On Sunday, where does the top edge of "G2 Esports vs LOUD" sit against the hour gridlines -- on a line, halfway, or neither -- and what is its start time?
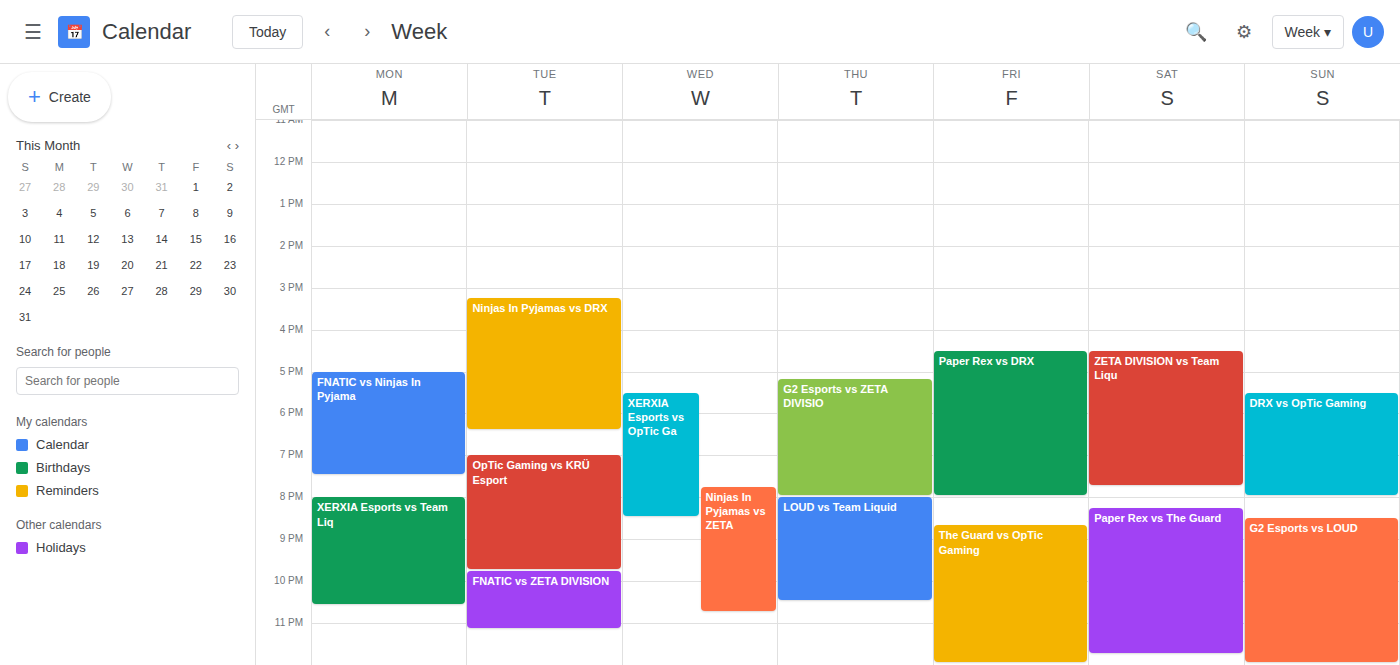
20:30 -- halfway between the 20:00 and 21:00 lines.